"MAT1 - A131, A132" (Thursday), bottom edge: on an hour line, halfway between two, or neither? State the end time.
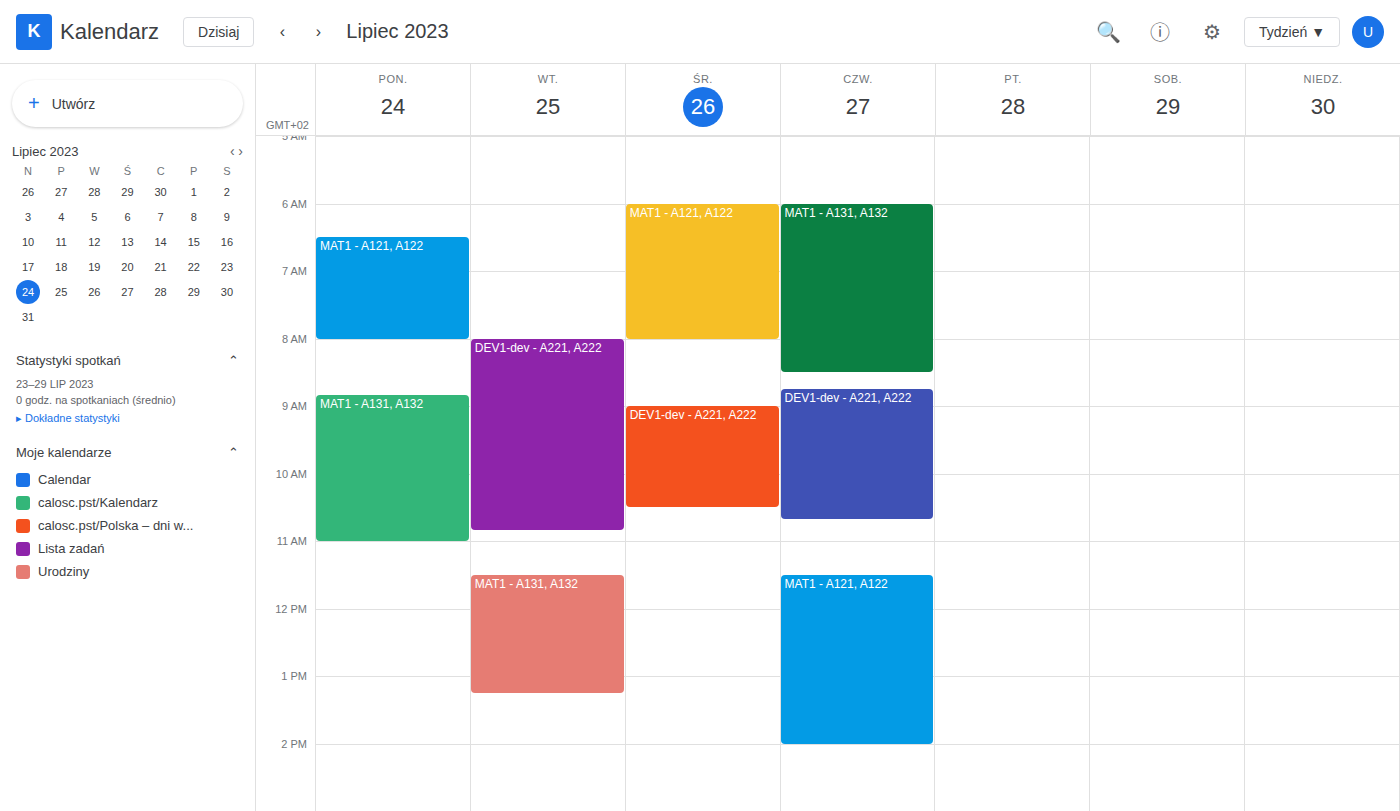
8:30 AM -- halfway between the 8 AM and 9 AM lines.